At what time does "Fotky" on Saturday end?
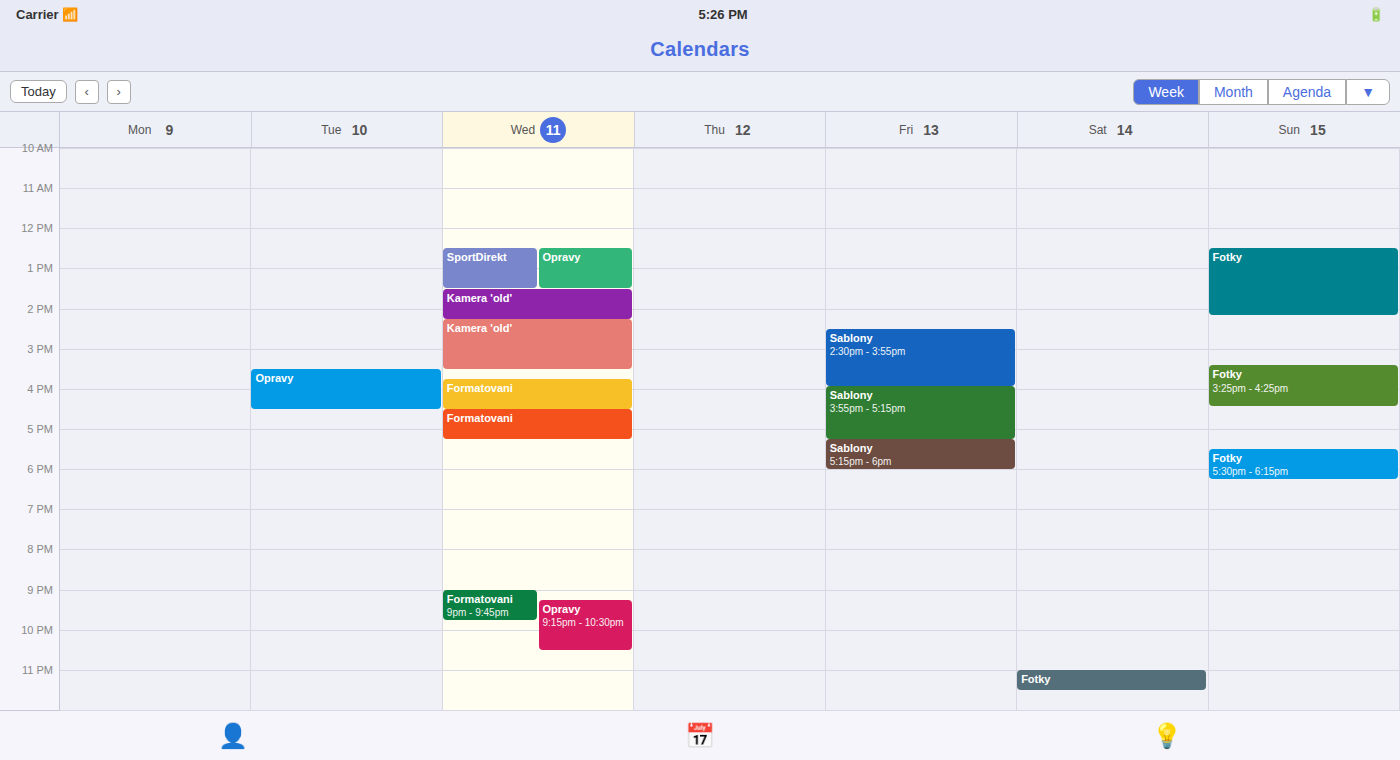
23:30